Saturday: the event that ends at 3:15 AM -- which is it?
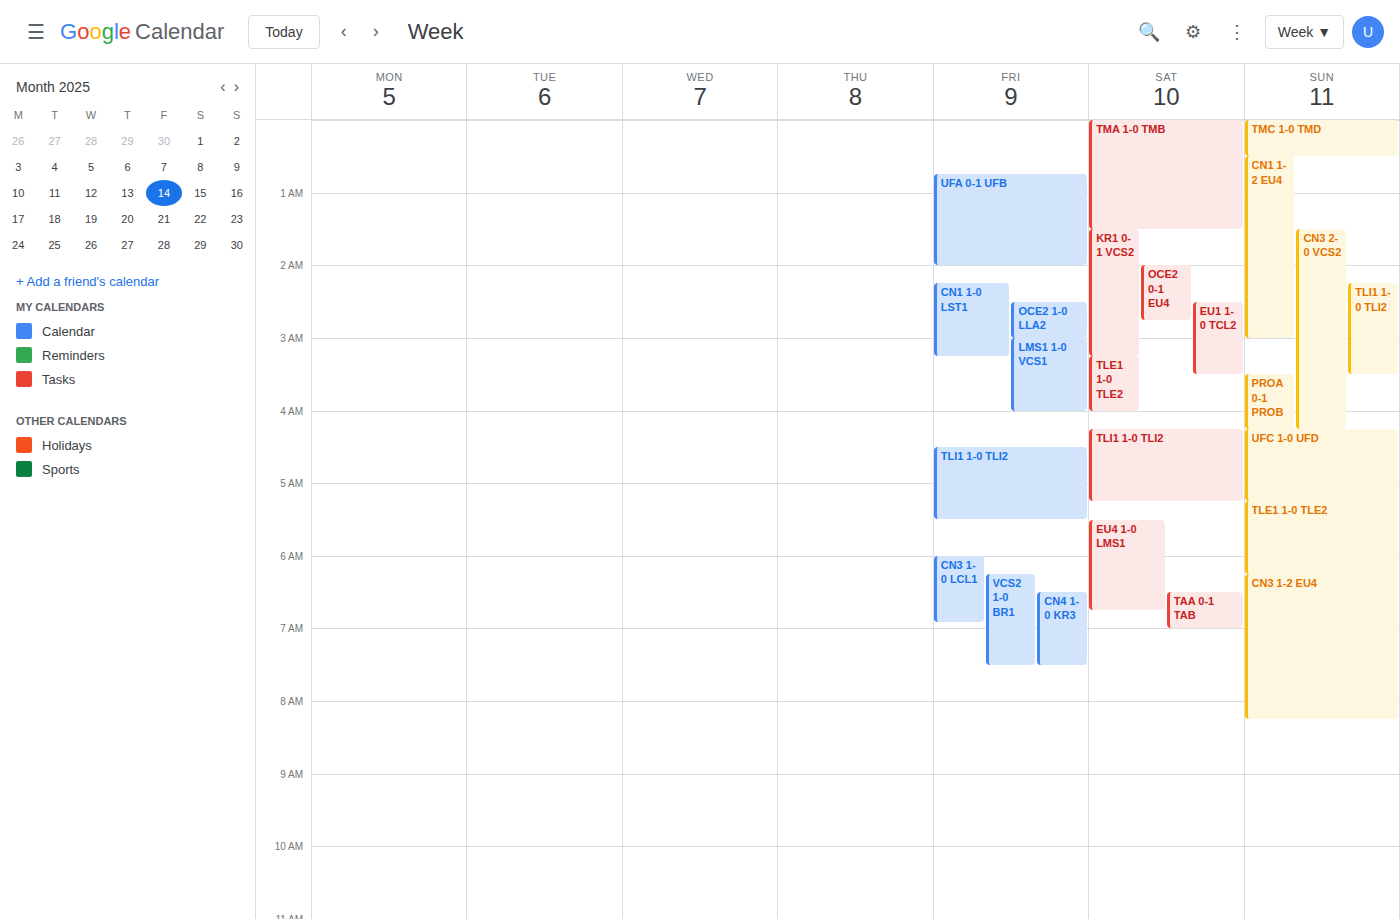
"KR1 0-1 VCS2"